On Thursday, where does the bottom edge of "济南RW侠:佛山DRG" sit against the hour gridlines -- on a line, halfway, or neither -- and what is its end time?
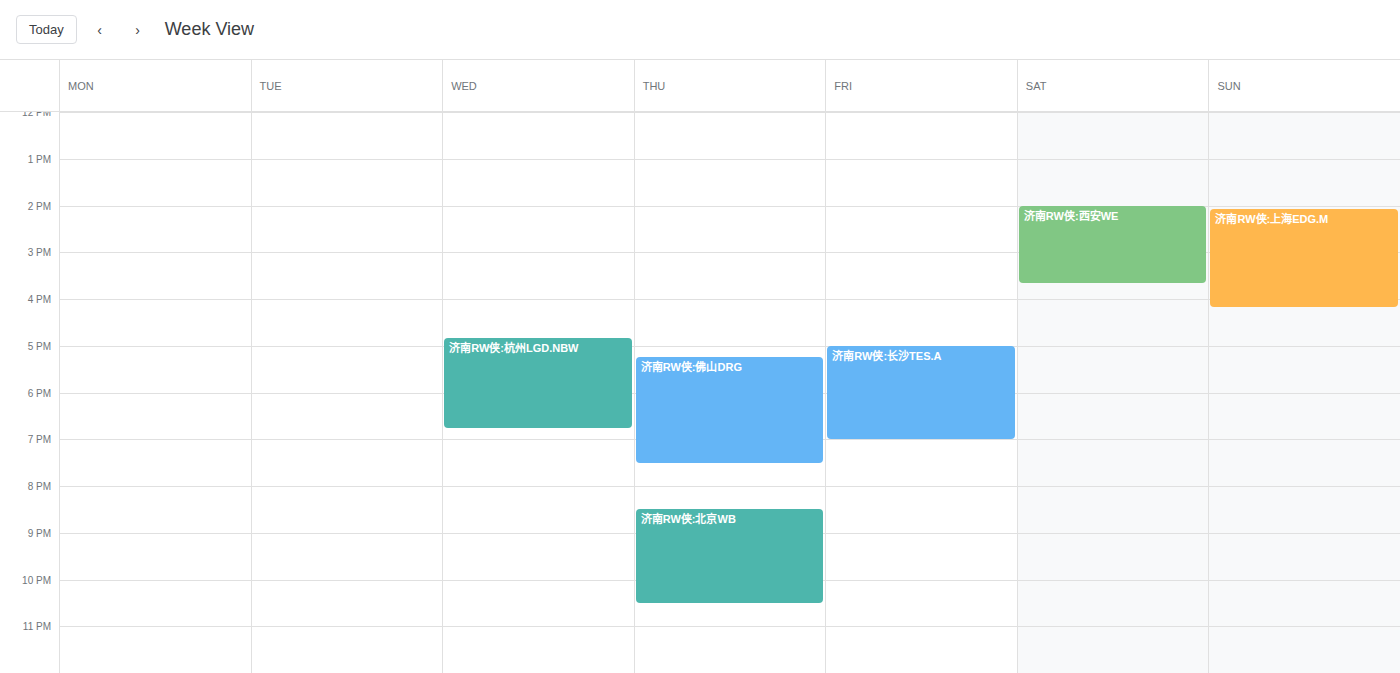
19:30 -- halfway between the 19:00 and 20:00 lines.